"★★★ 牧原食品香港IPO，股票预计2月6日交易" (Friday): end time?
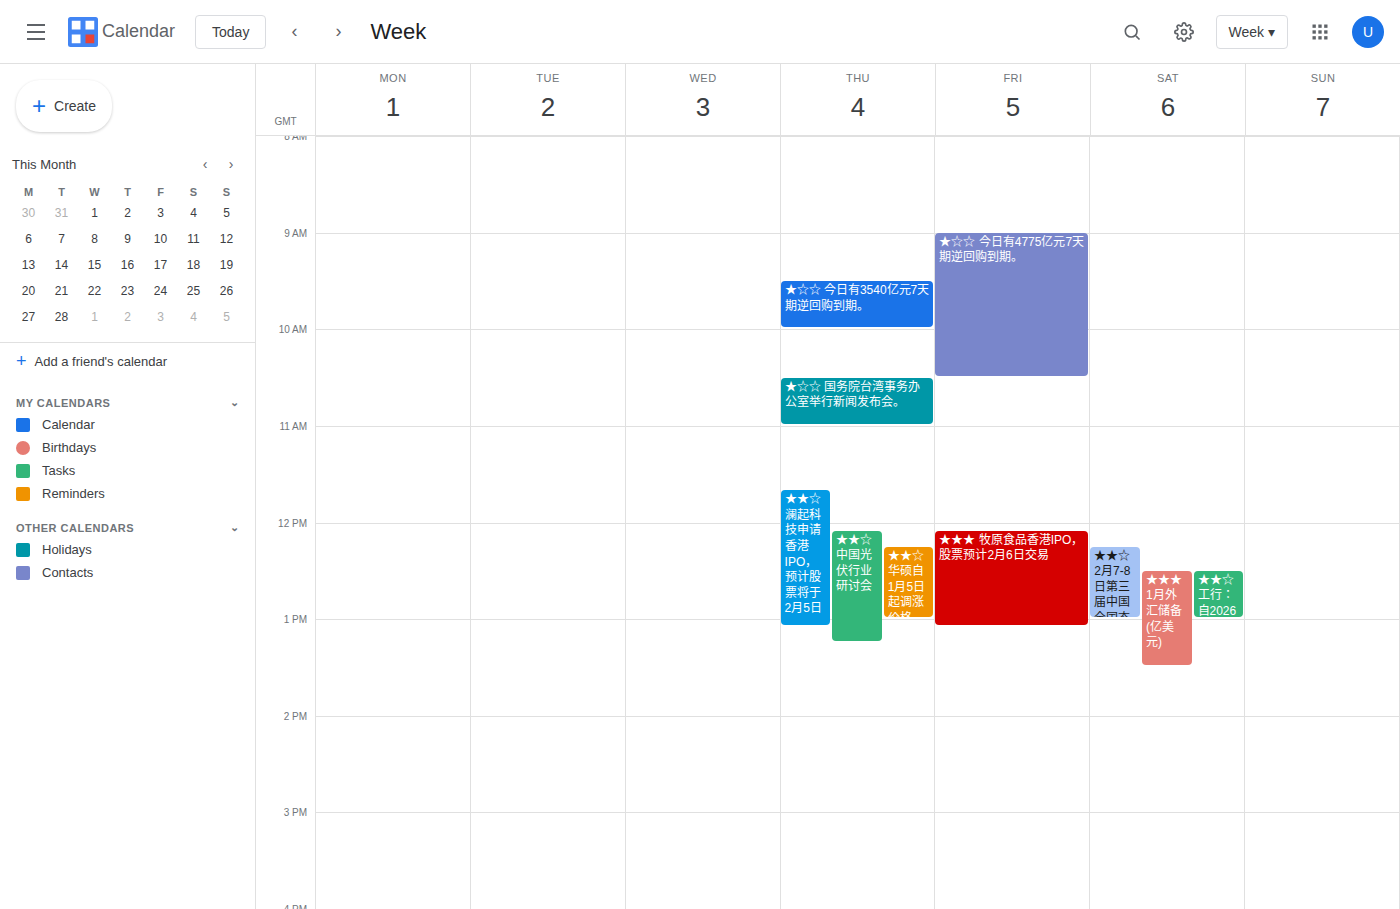
13:05